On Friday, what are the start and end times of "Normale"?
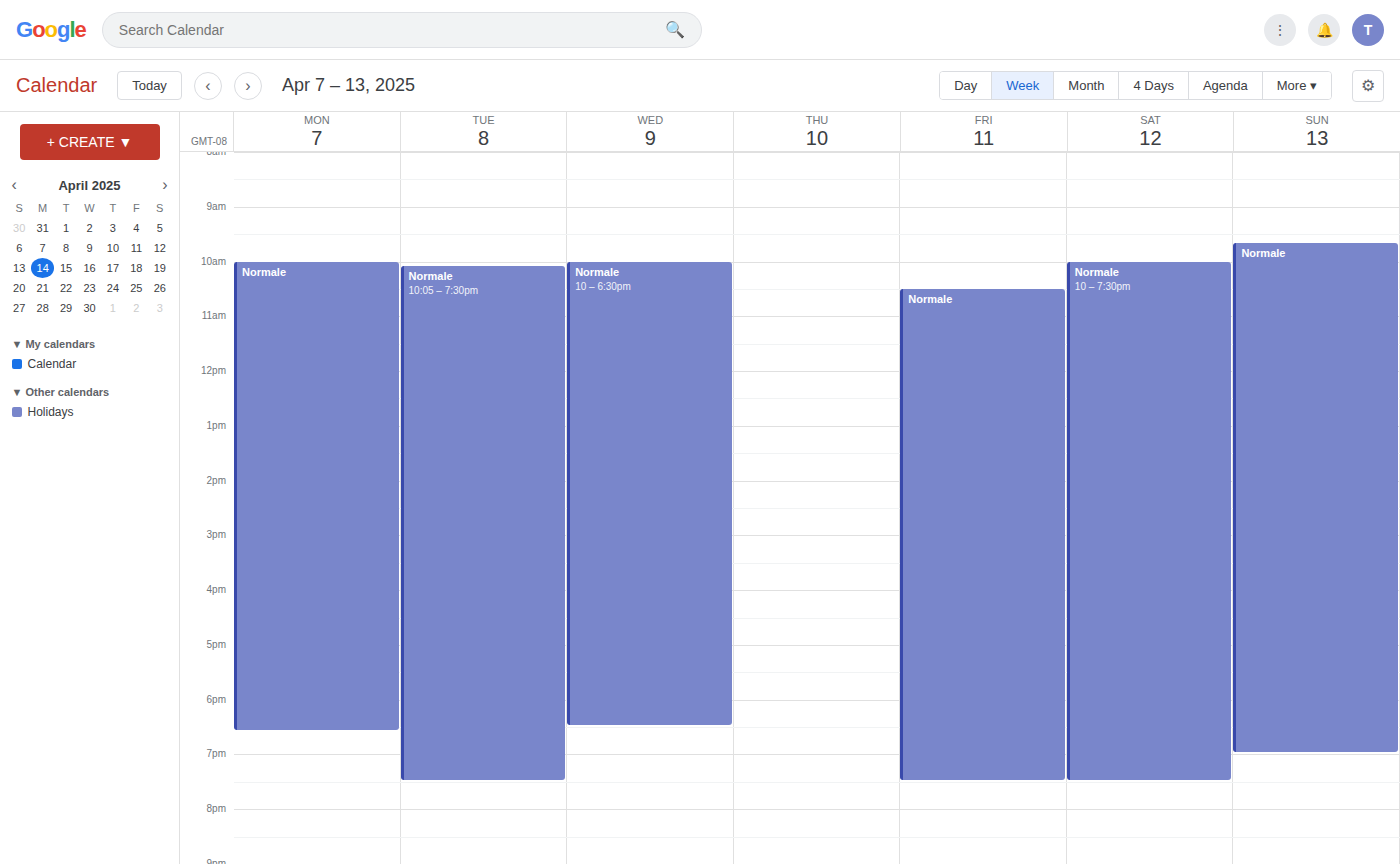
10:30 to 19:30